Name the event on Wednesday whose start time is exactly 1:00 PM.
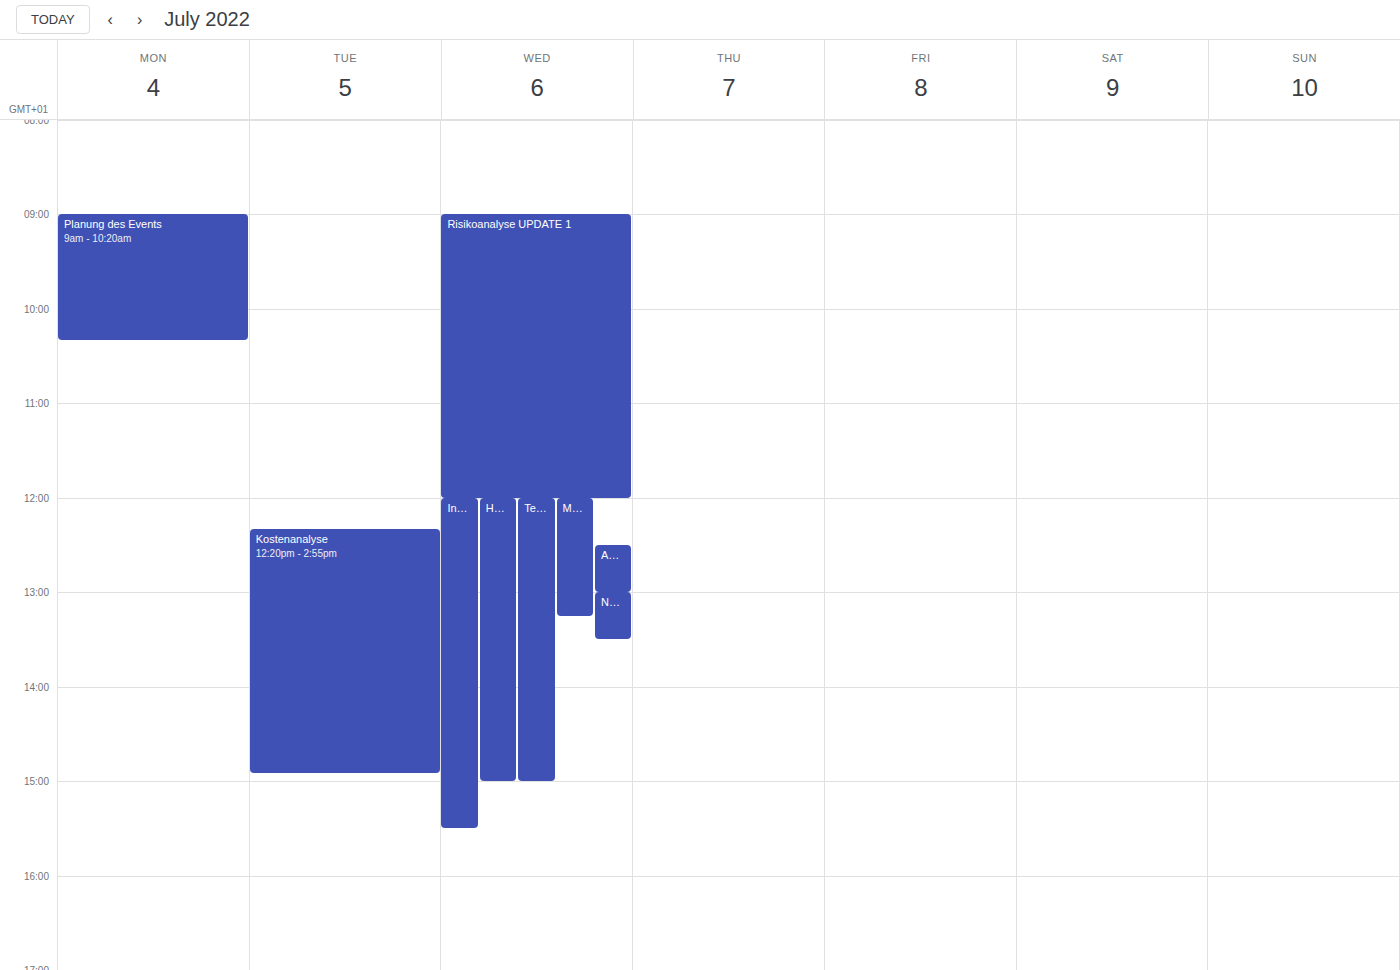
"Nachbearbeitung"